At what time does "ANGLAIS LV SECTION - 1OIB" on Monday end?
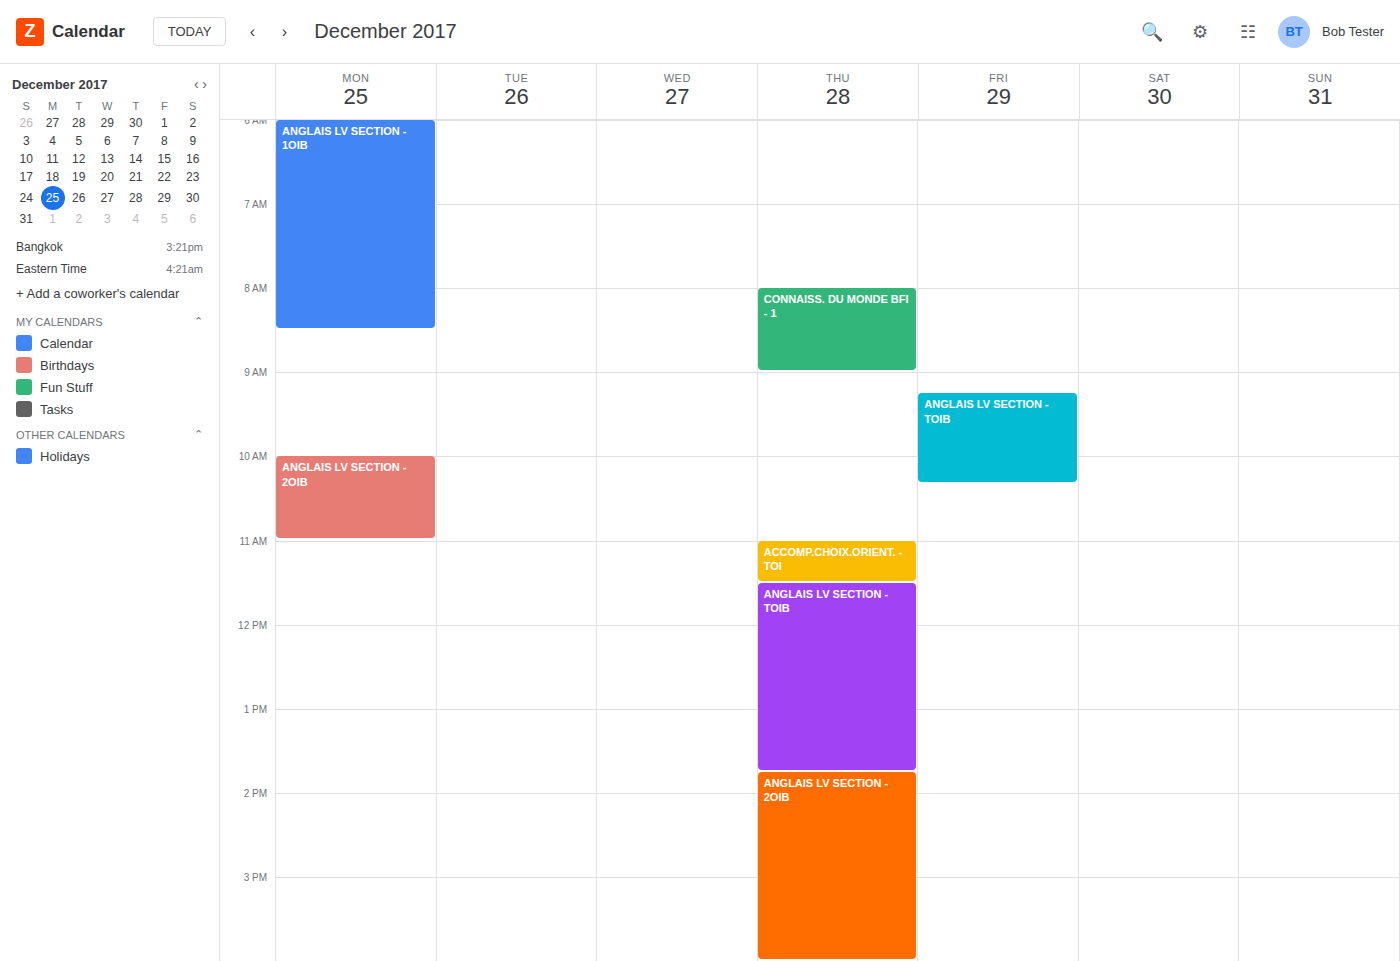
08:30